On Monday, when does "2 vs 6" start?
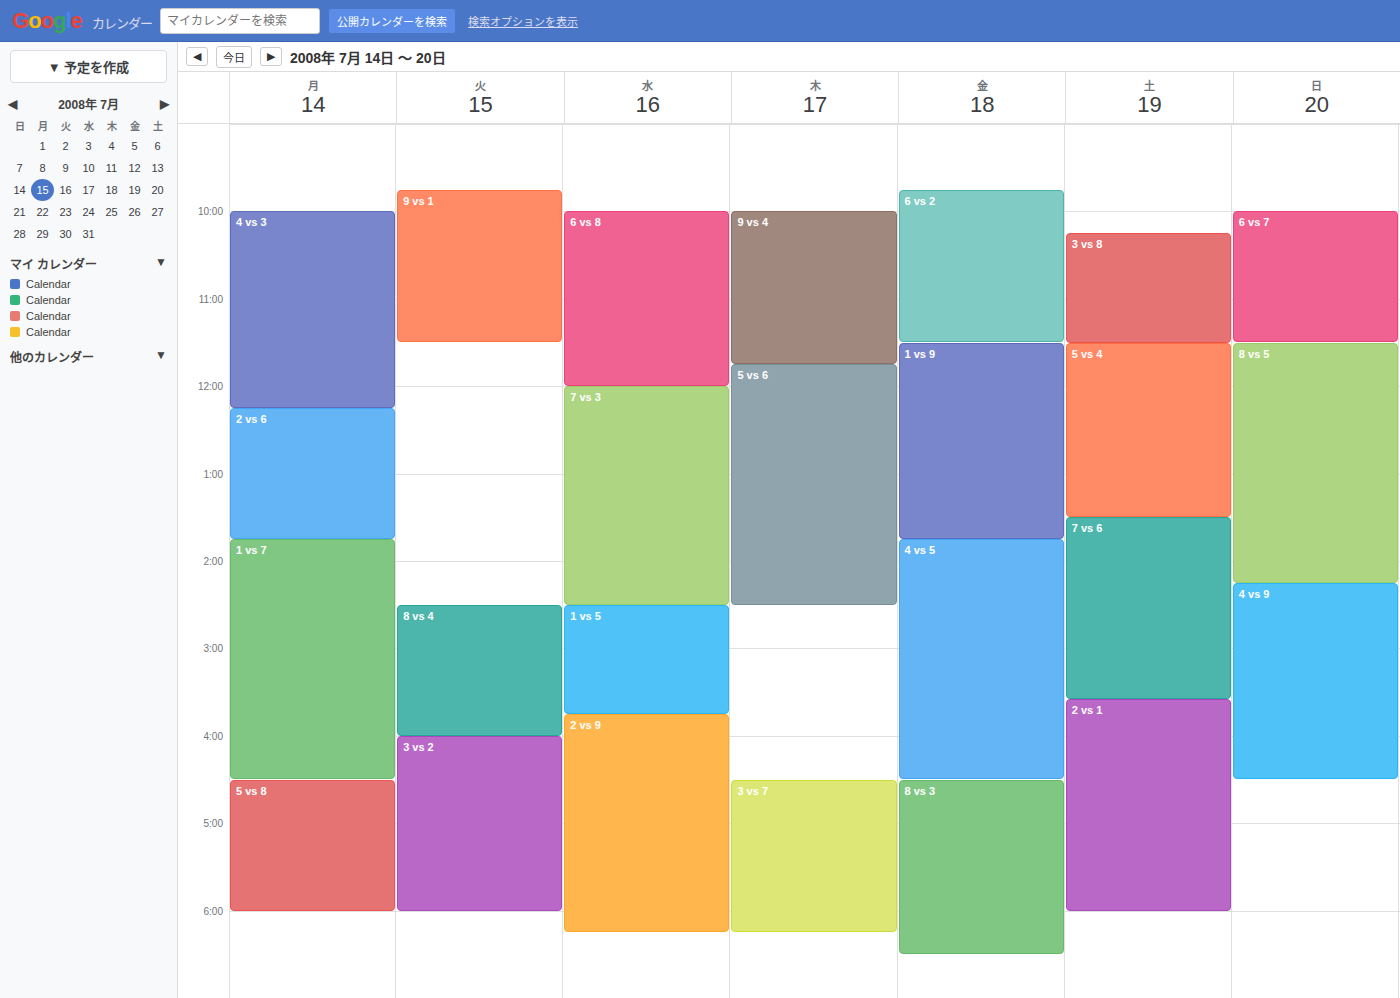
12:15